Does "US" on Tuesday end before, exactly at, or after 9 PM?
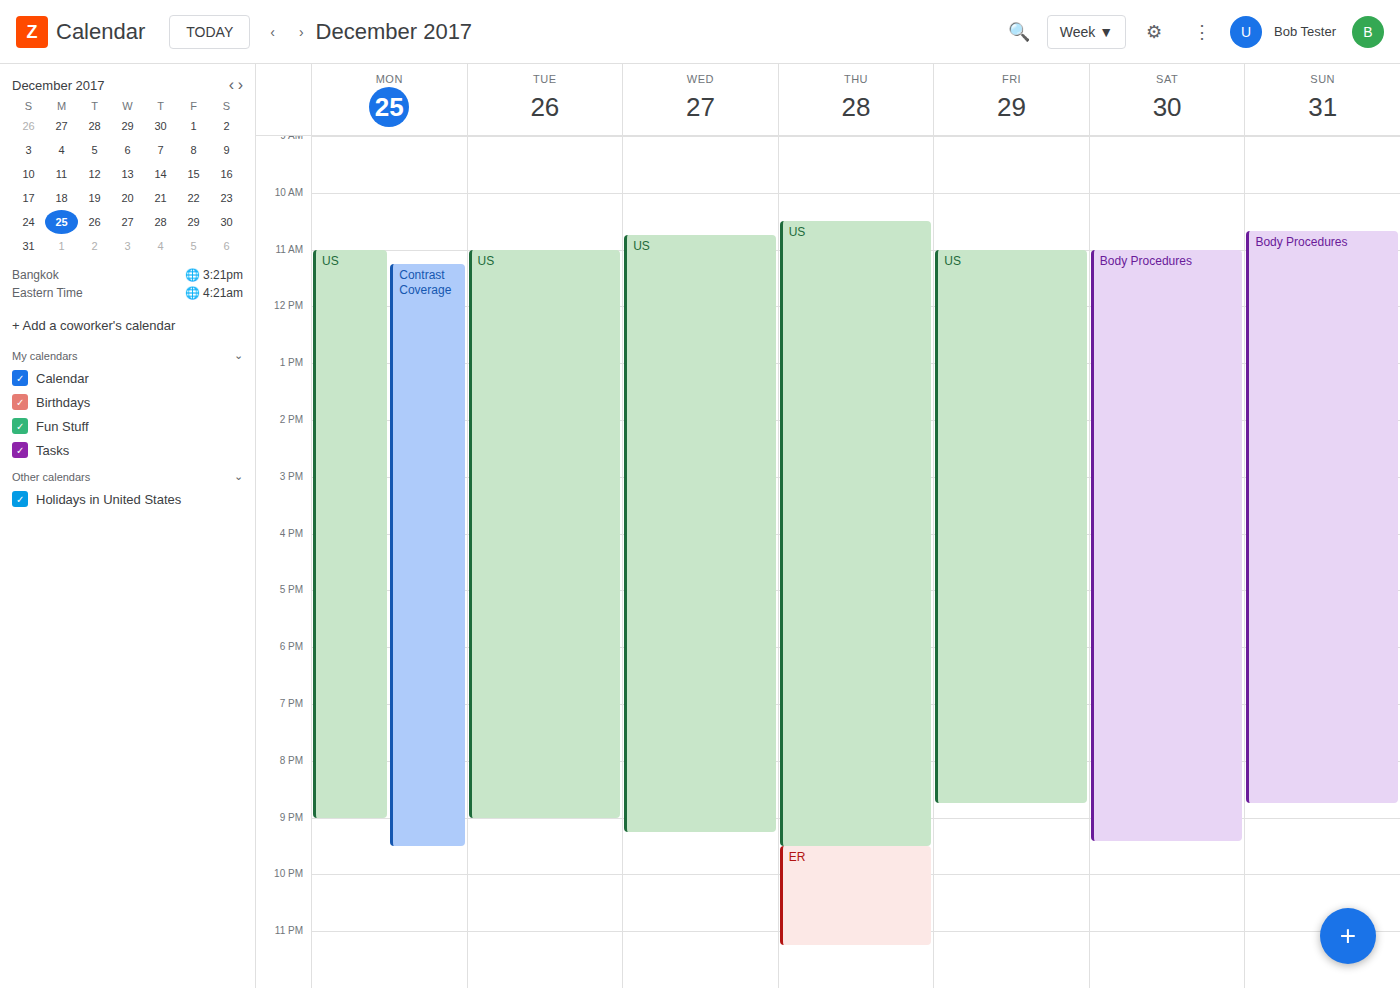
9:00 PM -- exactly at 9 PM, on the 9 PM line.